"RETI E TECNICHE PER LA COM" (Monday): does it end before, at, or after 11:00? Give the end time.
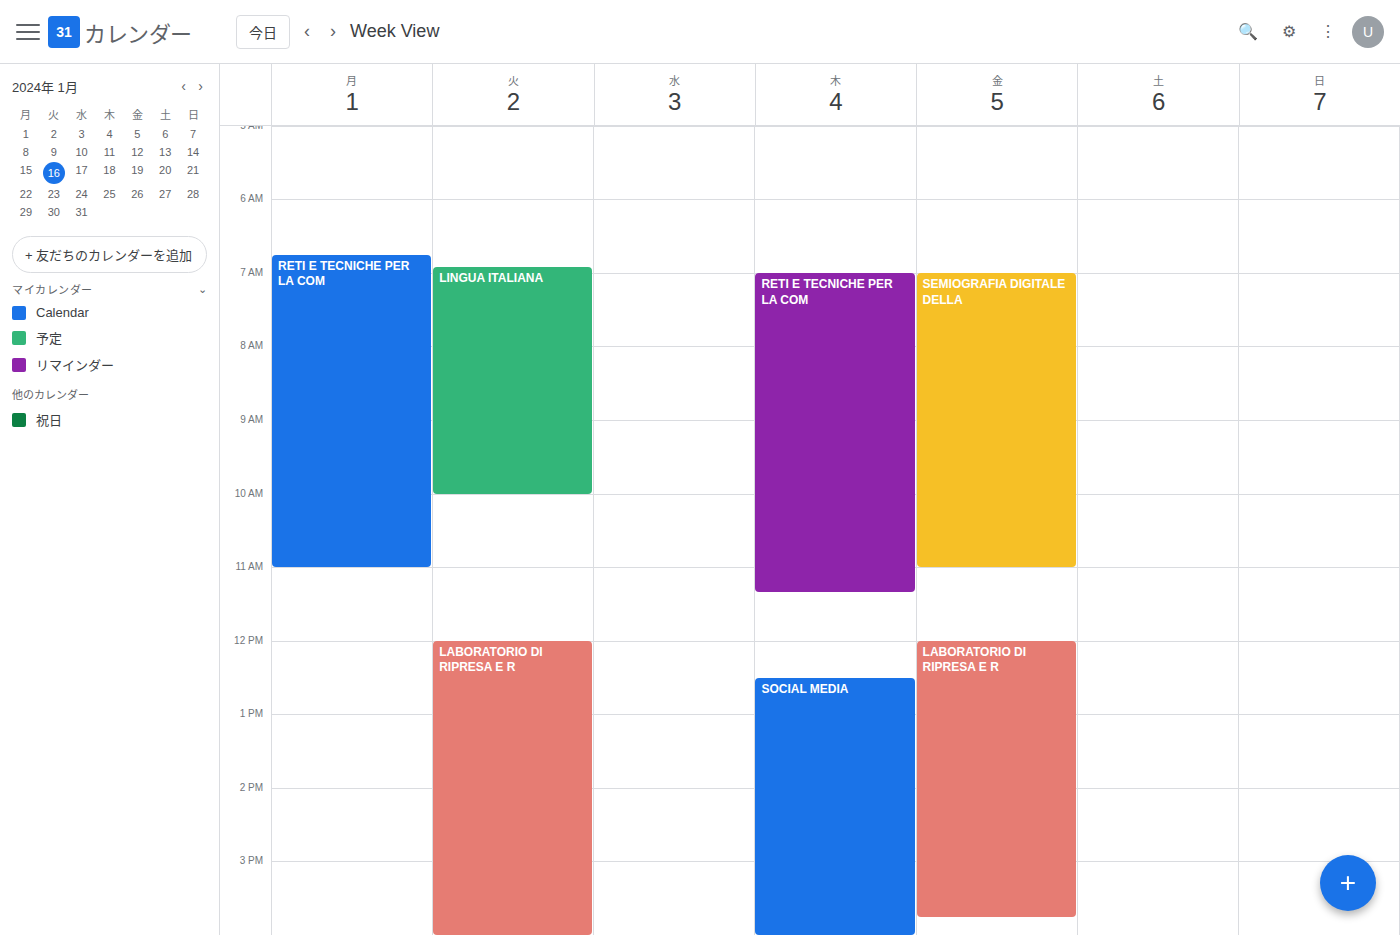
11:00 -- exactly at 11:00, on the 11:00 line.